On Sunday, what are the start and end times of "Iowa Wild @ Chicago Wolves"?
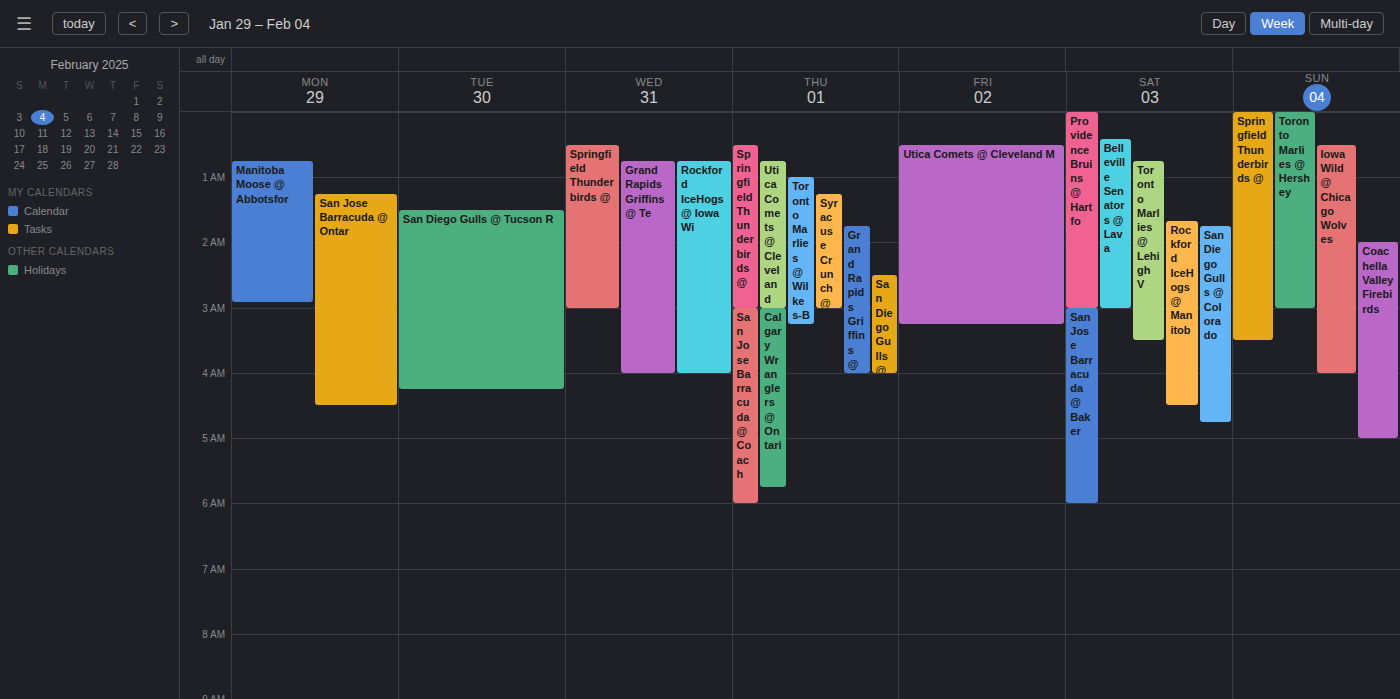
12:30 AM to 4:00 AM